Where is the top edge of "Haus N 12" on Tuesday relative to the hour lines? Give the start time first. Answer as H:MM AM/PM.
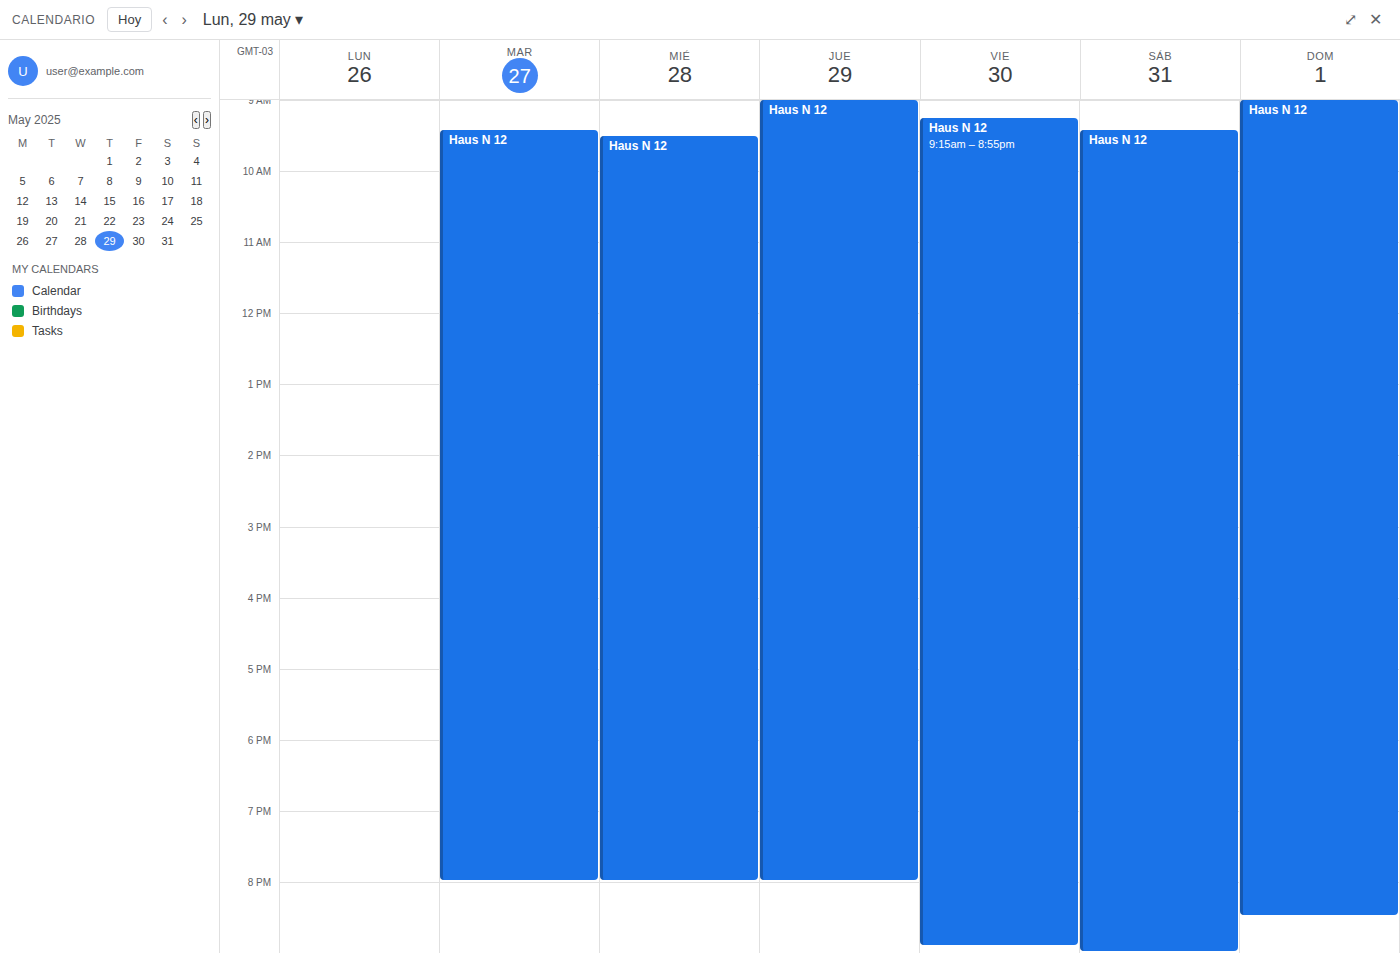
9:25 AM -- neither: 25 minutes below the 9 AM line and 35 minutes above the 10 AM line.